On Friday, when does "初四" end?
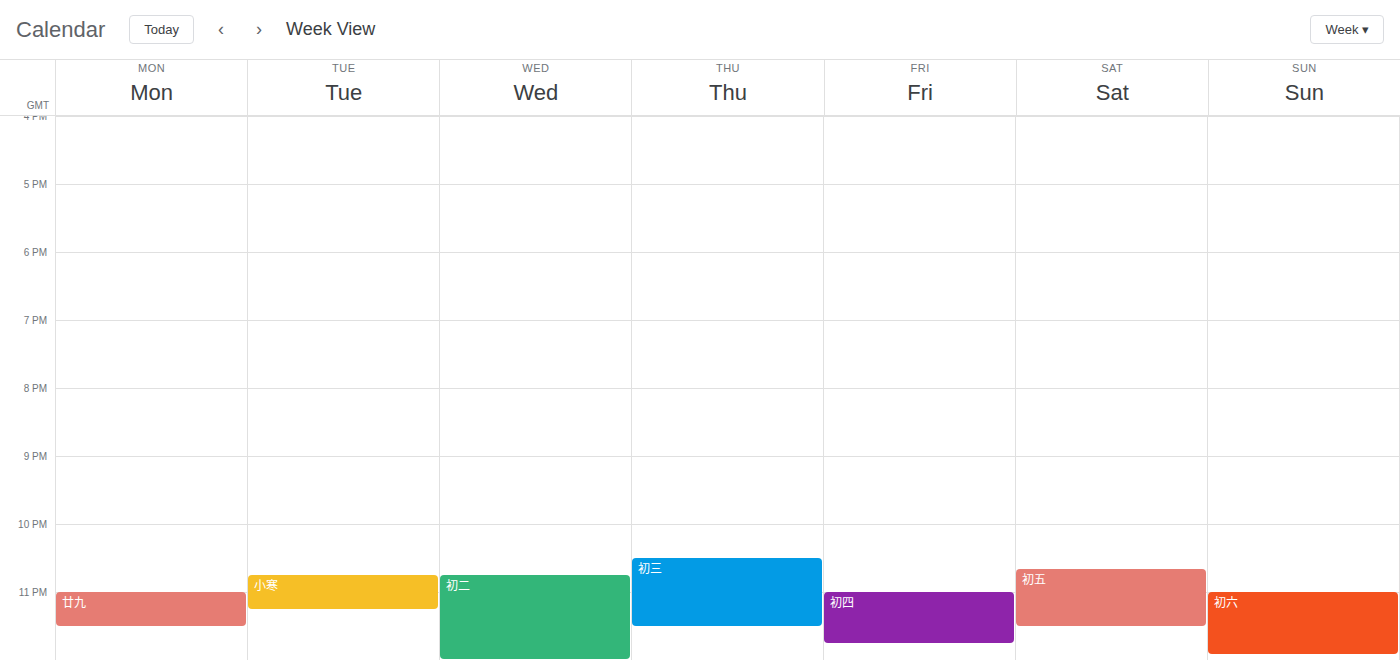
11:45 PM